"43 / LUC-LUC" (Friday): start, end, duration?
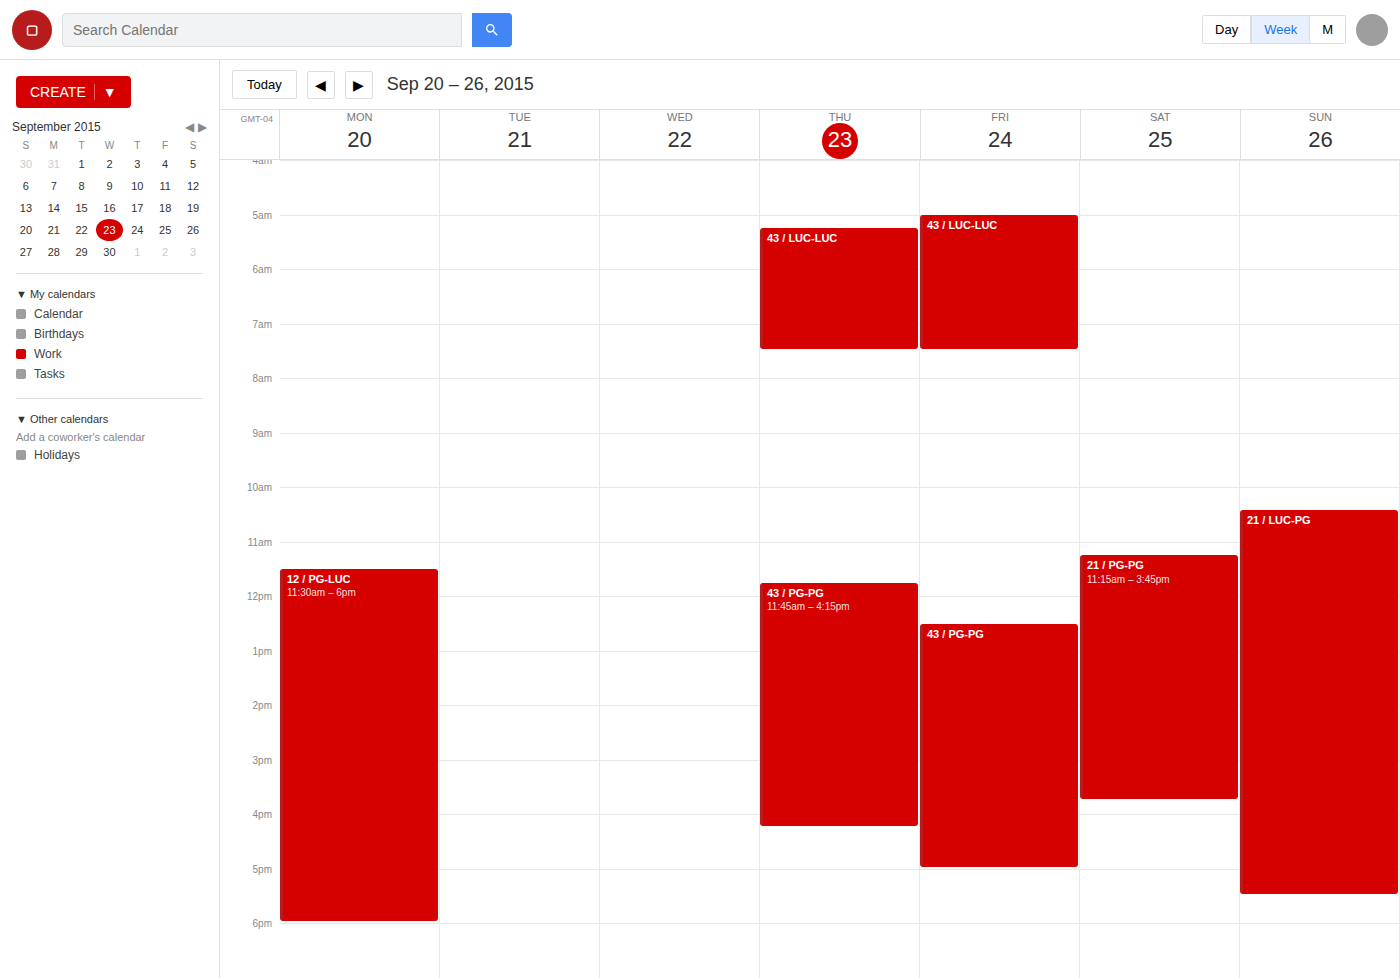
5:00 AM to 7:30 AM, 2 hours 30 minutes